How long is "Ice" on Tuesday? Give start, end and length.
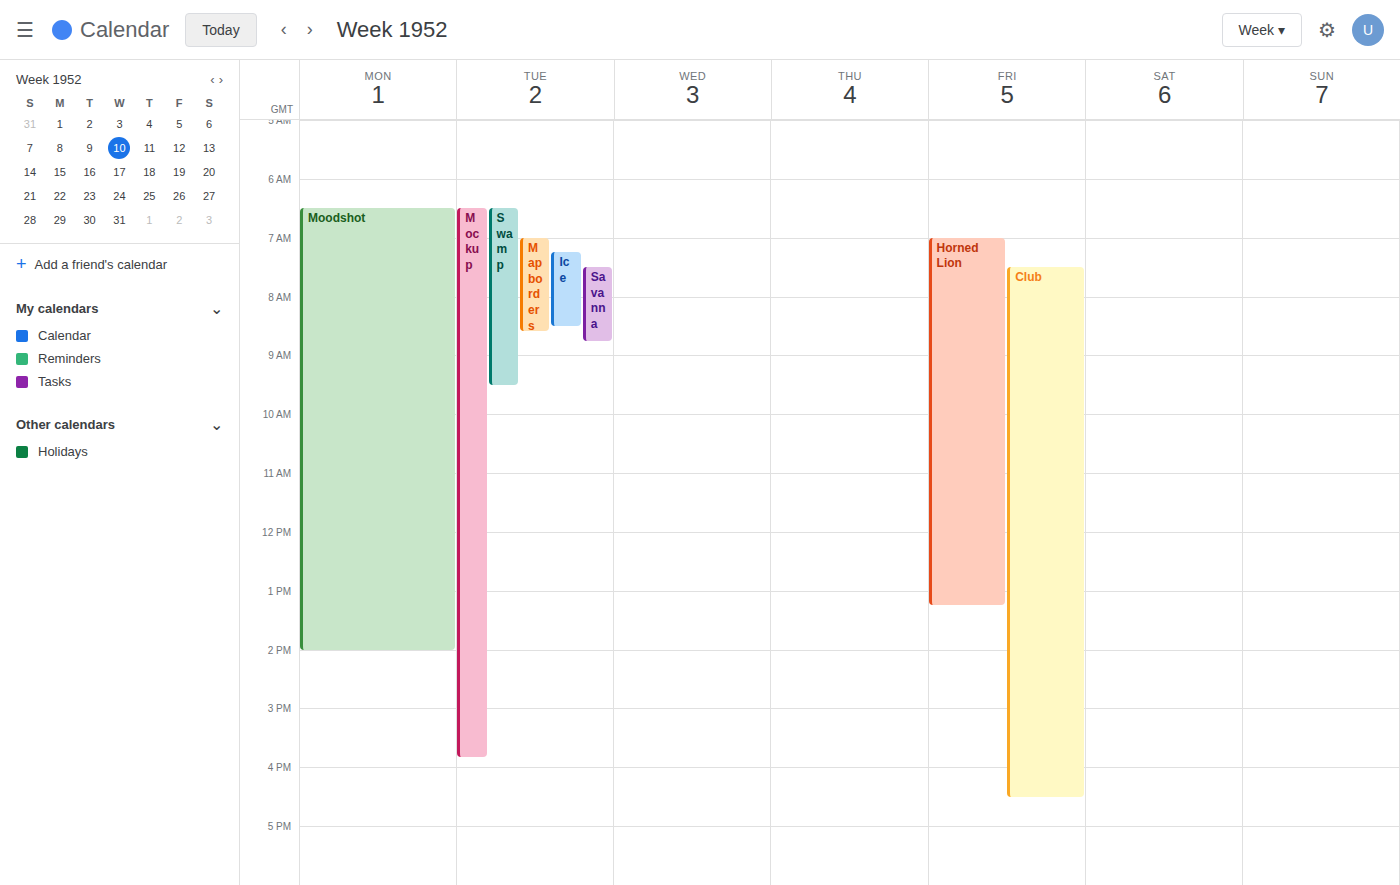
7:15 AM to 8:30 AM, 1 hour 15 minutes